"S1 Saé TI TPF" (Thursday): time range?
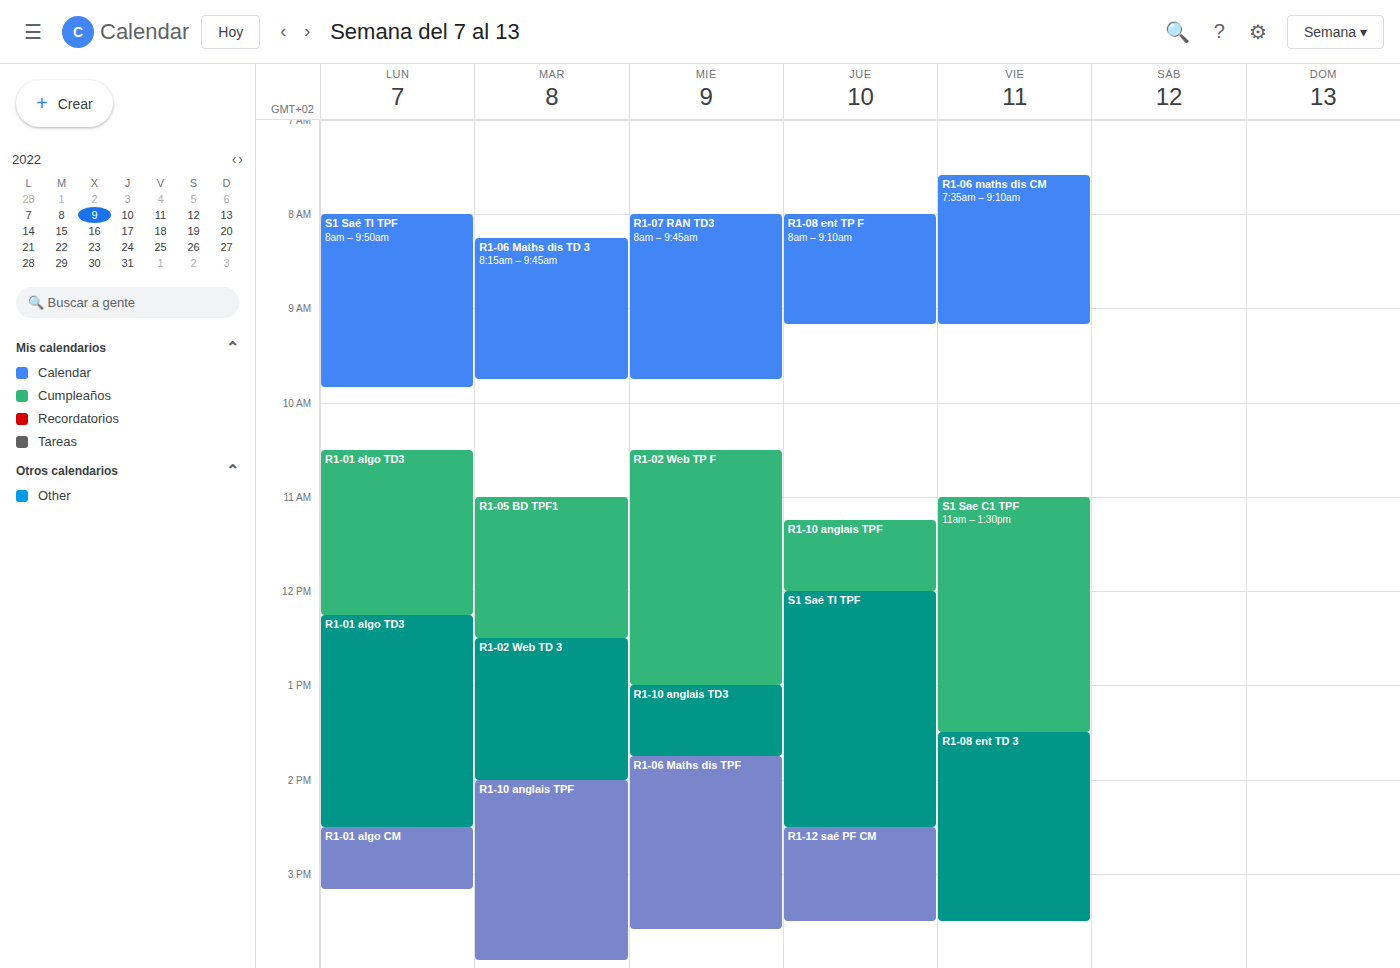
12:00 to 14:30